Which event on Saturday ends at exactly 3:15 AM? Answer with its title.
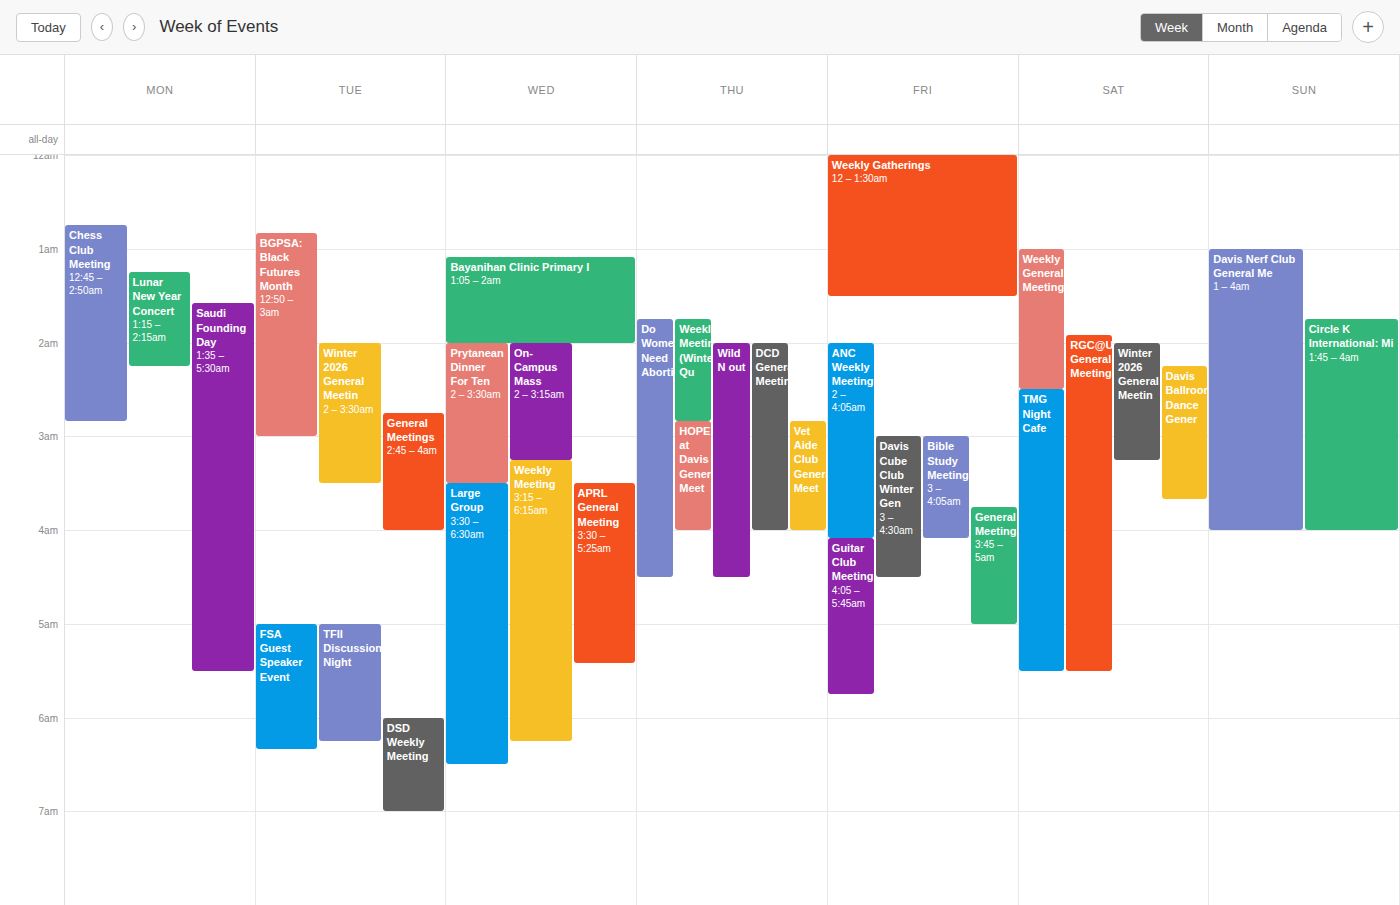
"Winter 2026 General Meetin"